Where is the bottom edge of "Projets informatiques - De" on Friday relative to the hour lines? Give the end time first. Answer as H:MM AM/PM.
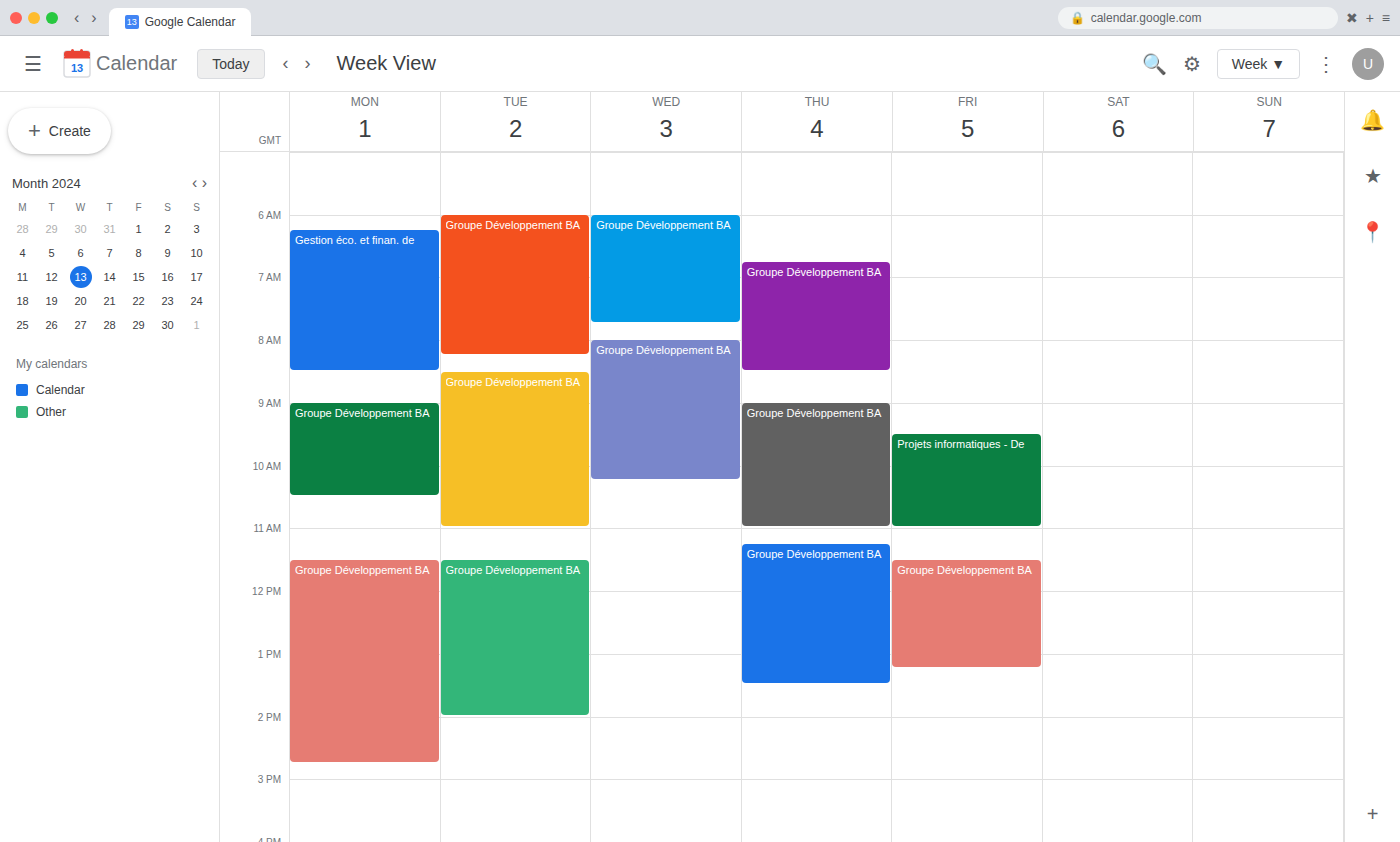
11:00 AM -- exactly on the 11 AM line.